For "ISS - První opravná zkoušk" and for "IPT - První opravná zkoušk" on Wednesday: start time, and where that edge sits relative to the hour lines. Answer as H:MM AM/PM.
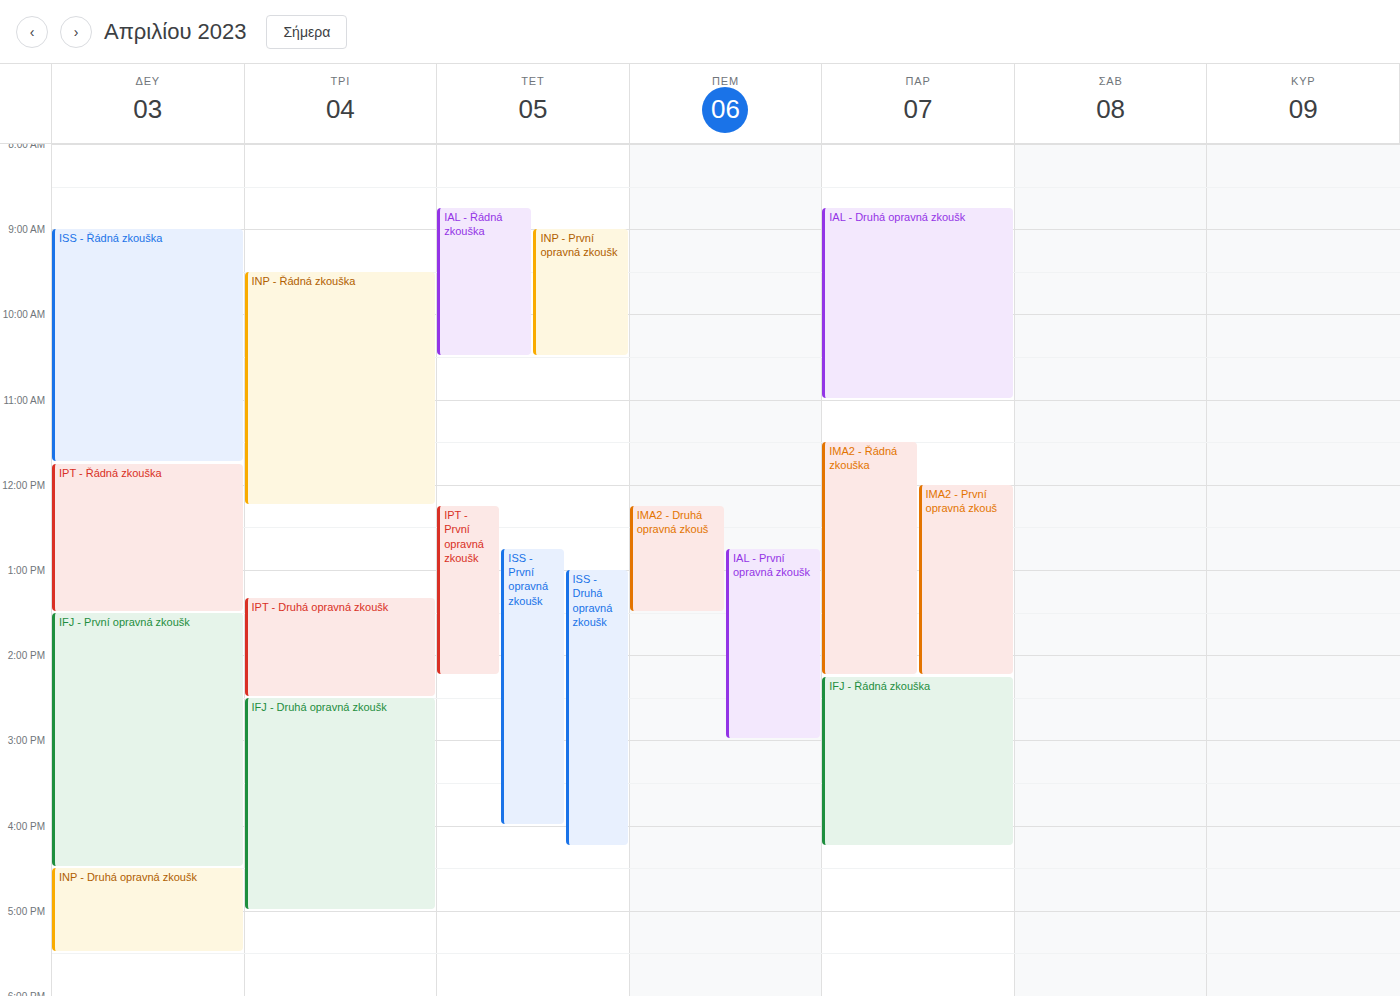
"ISS - První opravná zkoušk": 12:45 PM, neither: three quarters of the way from the 12 PM line to the 1 PM line. "IPT - První opravná zkoušk": 12:15 PM, neither: a quarter of the way from the 12 PM line to the 1 PM line.